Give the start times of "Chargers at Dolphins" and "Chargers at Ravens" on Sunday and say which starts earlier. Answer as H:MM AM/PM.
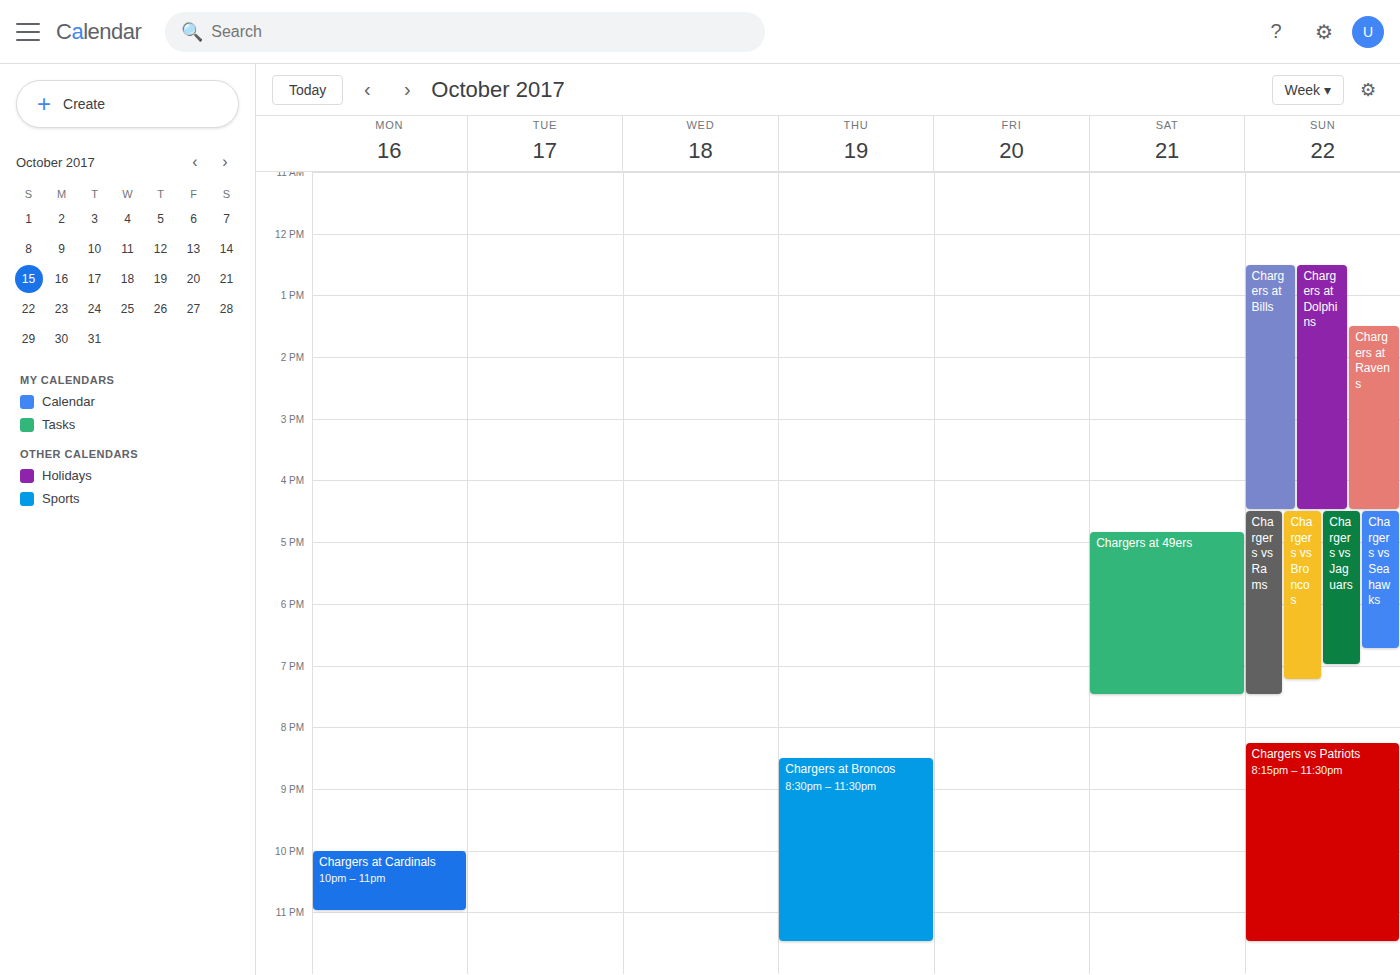
"Chargers at Dolphins" 12:30 PM; "Chargers at Ravens" 1:30 PM.